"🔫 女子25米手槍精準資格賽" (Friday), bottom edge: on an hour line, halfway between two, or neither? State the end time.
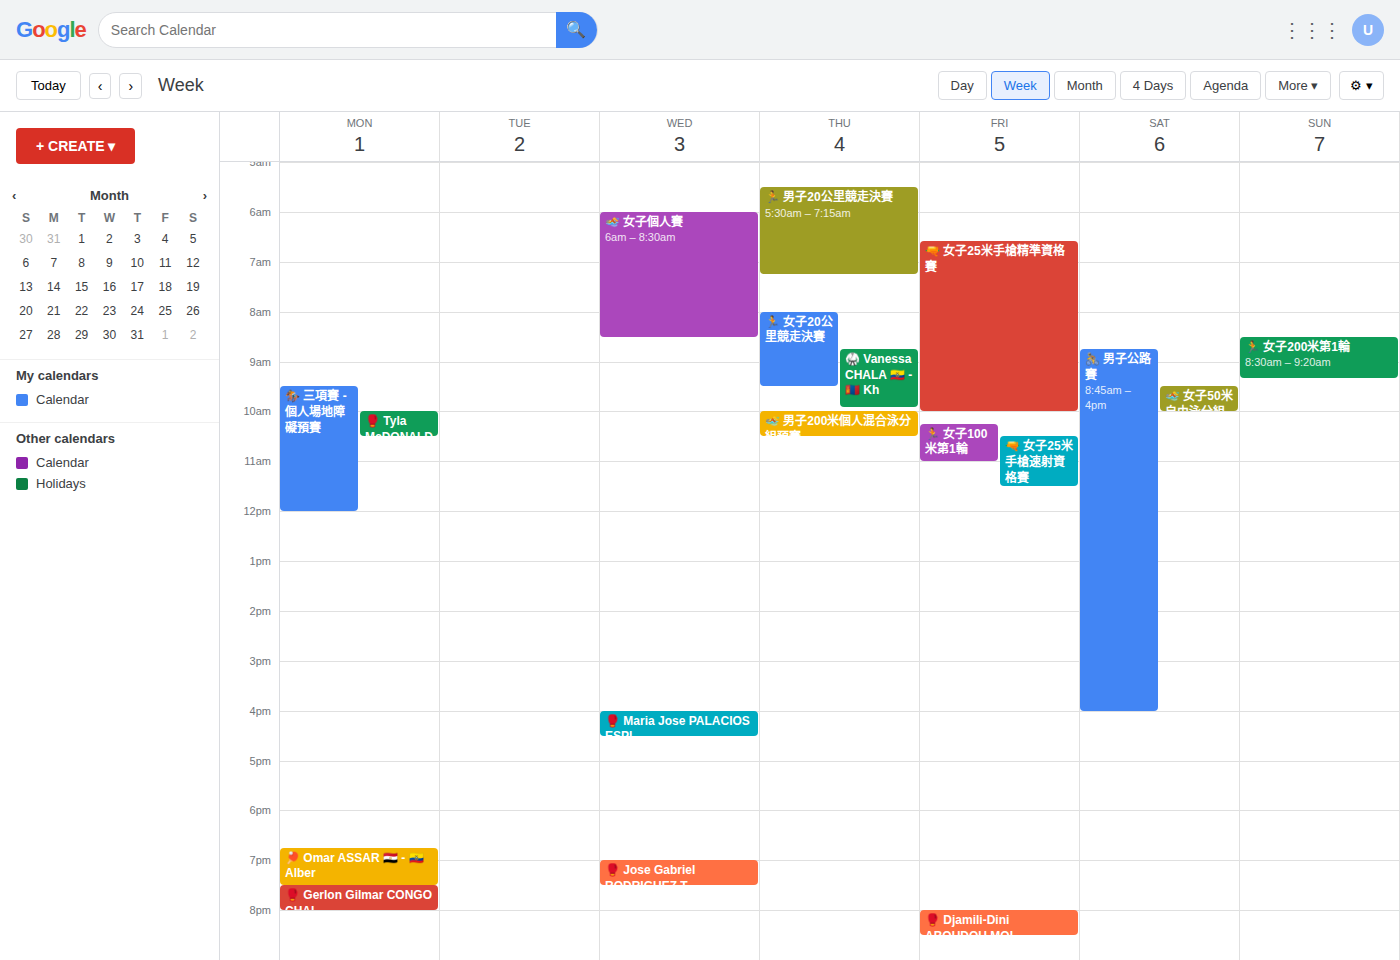
10:00 AM -- exactly on the 10 AM line.